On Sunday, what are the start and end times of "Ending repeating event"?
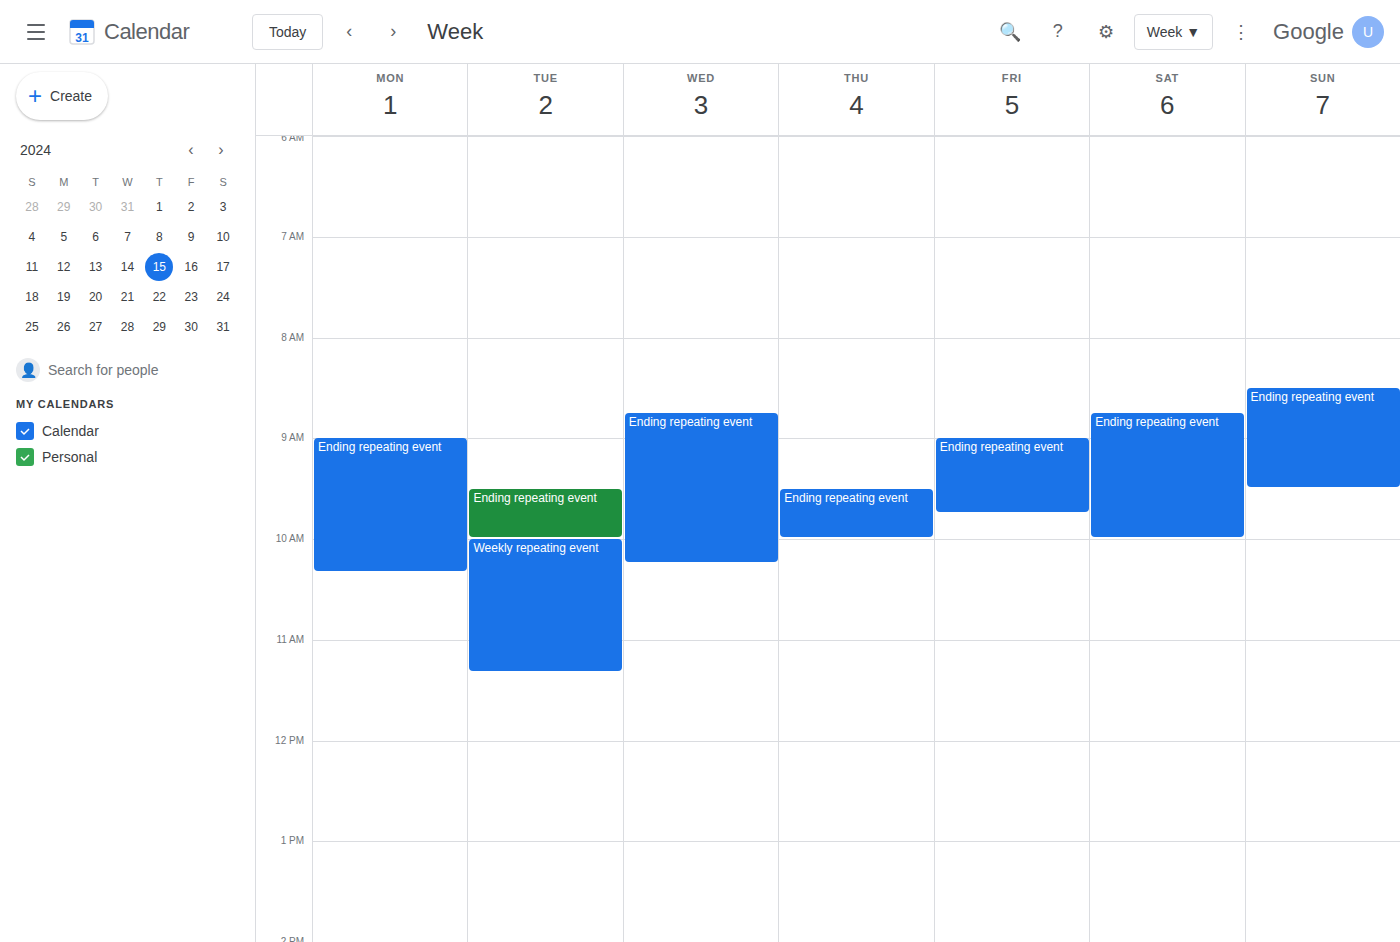
08:30 to 09:30